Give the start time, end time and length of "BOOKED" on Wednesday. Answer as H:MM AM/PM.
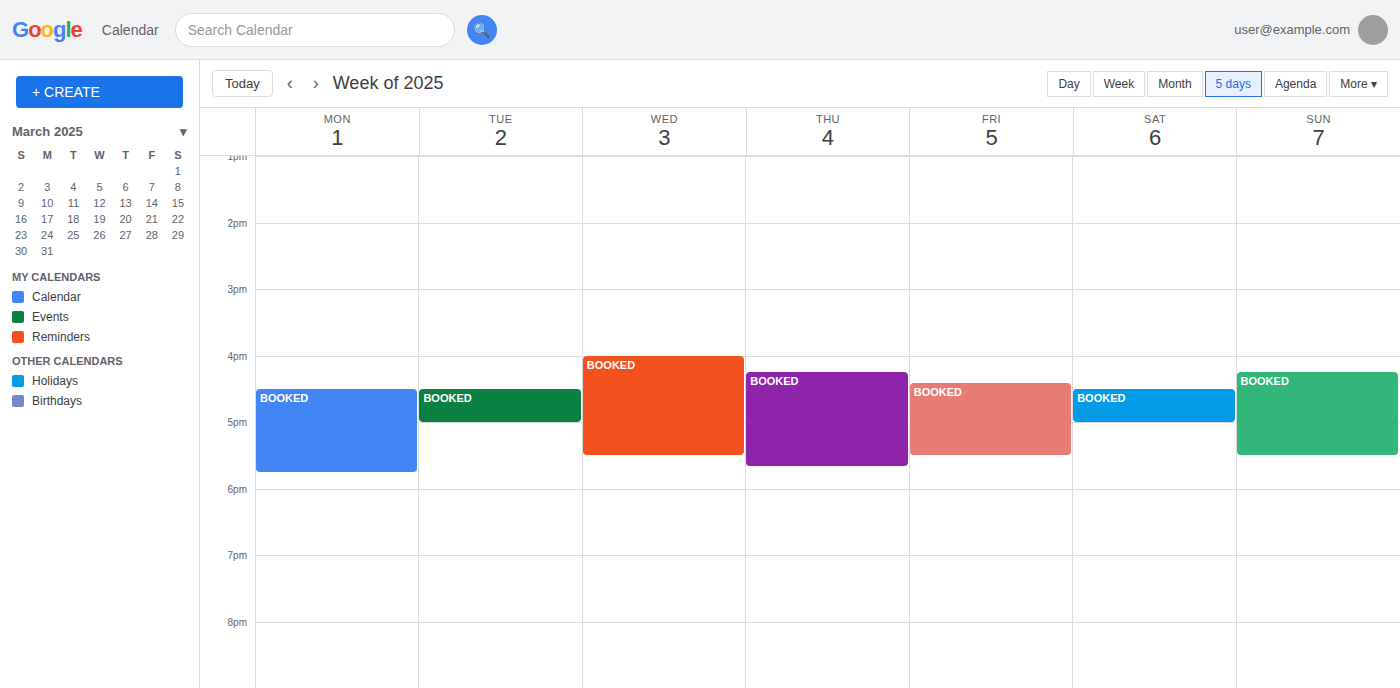
4:00 PM to 5:30 PM, 1 hour 30 minutes